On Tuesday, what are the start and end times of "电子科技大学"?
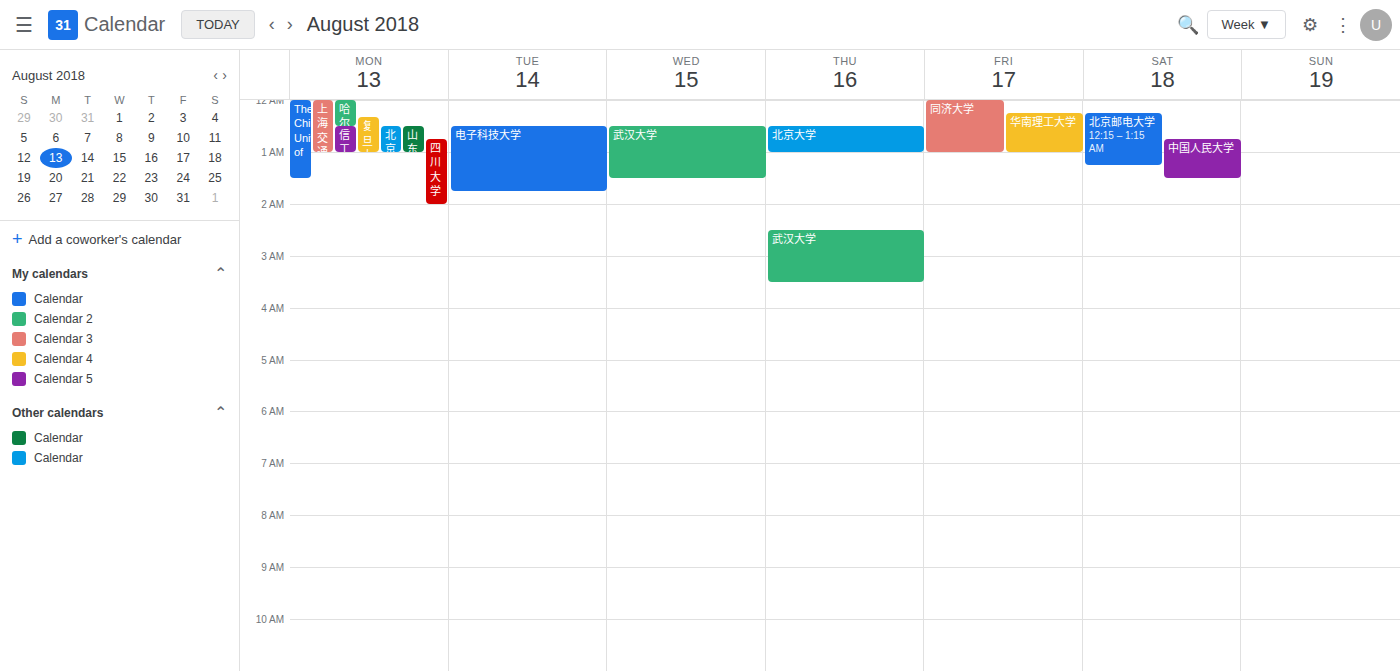
12:30 AM to 1:45 AM